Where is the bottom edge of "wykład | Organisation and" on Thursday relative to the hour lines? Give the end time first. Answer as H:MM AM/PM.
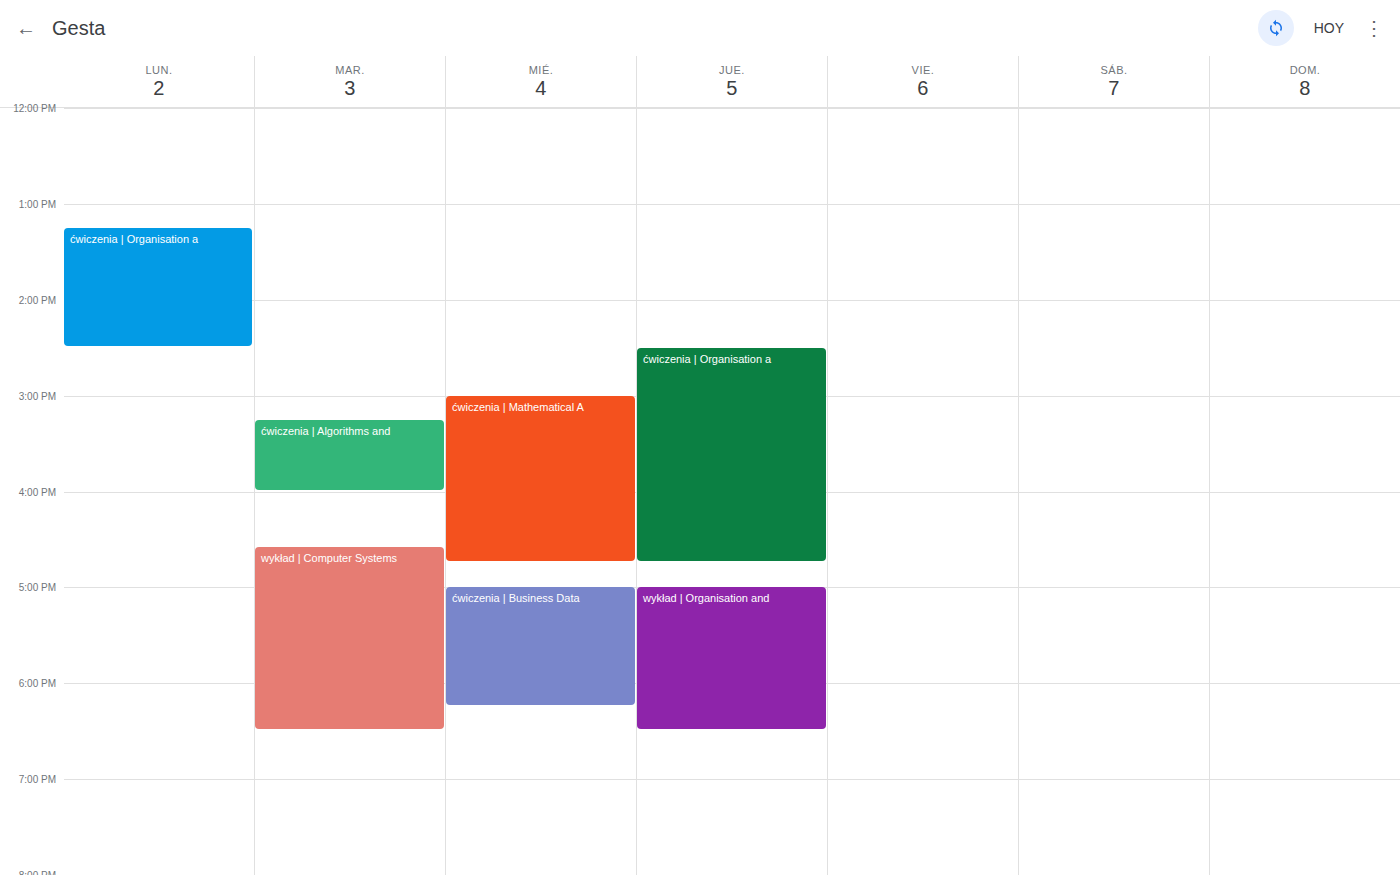
6:30 PM -- halfway between the 6 PM and 7 PM lines.